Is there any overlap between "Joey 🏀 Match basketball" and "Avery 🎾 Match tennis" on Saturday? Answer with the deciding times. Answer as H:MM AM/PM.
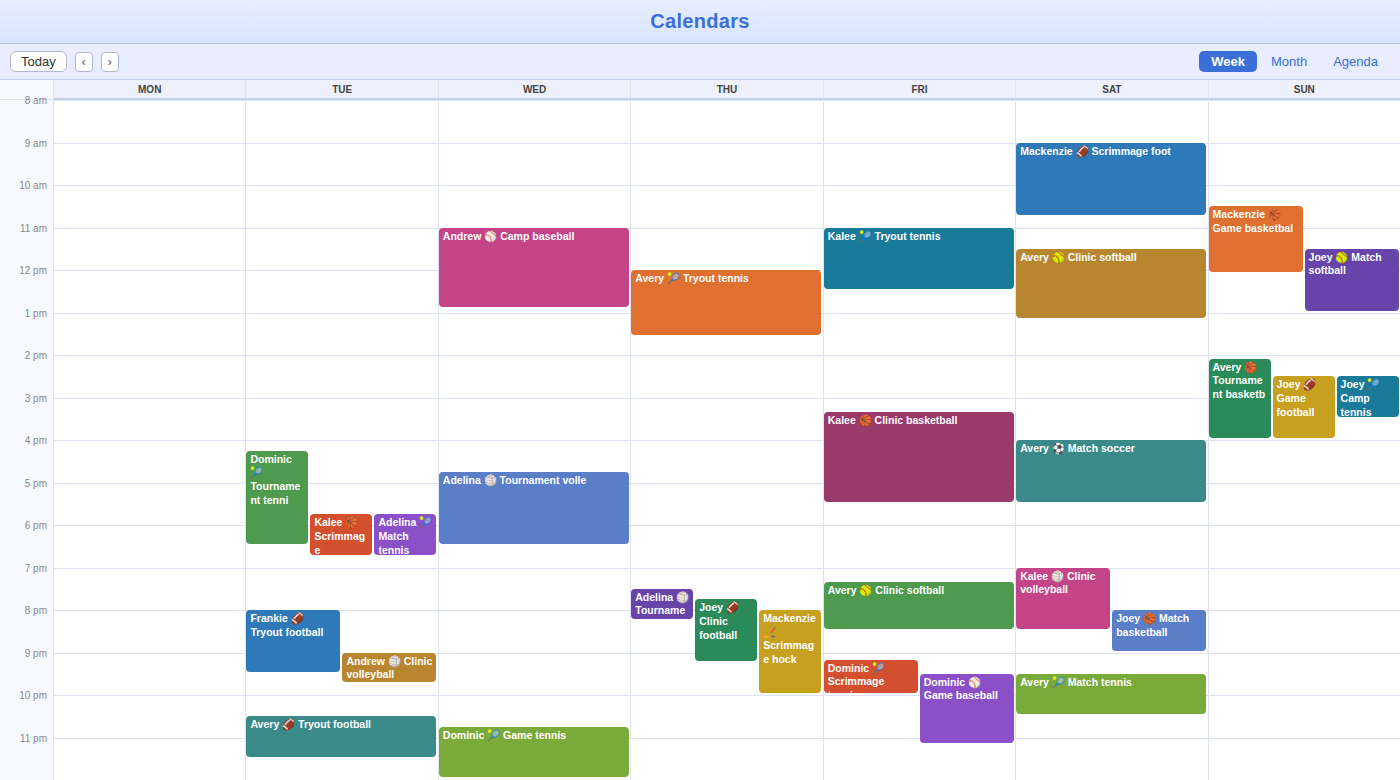
"Joey 🏀 Match basketball" ends at 9:00 PM and "Avery 🎾 Match tennis" starts at 9:30 PM -- no overlap.